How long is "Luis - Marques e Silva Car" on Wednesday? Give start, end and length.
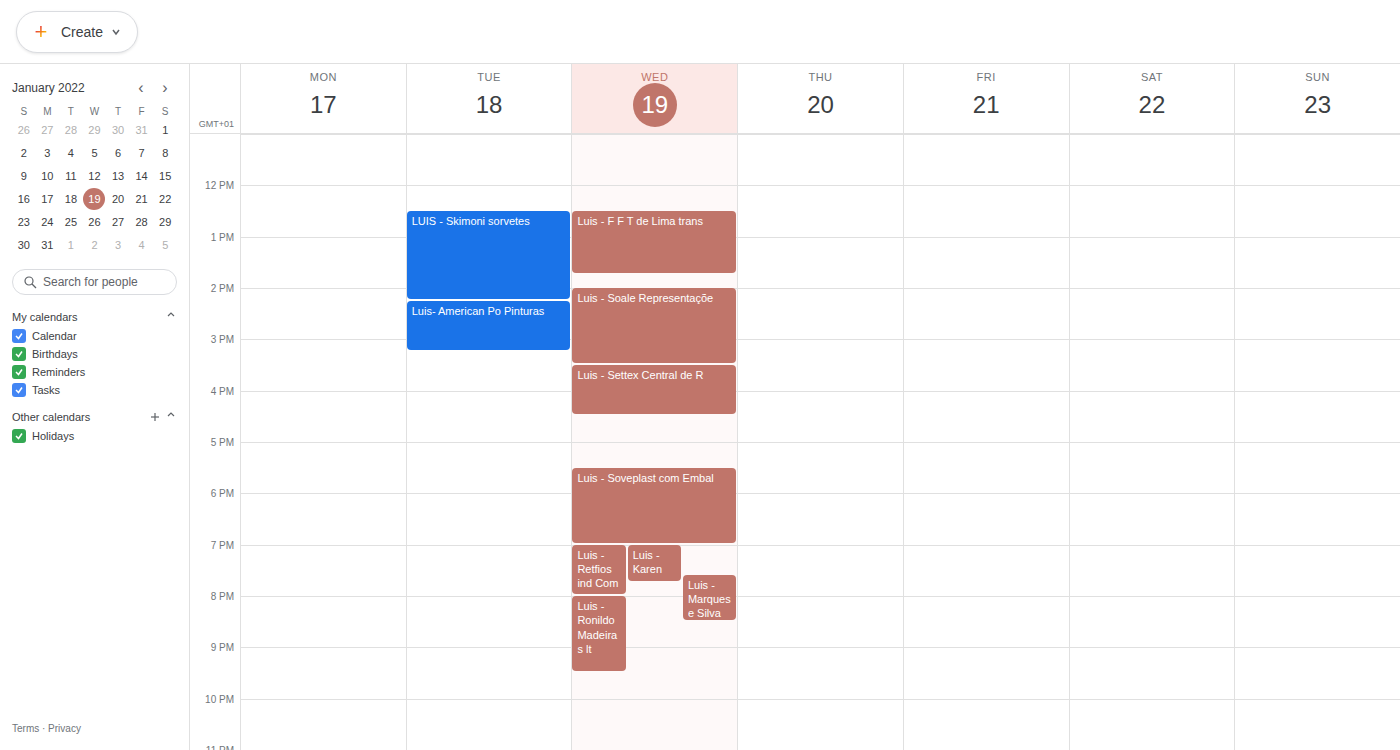
7:35 PM to 8:30 PM, 55 minutes